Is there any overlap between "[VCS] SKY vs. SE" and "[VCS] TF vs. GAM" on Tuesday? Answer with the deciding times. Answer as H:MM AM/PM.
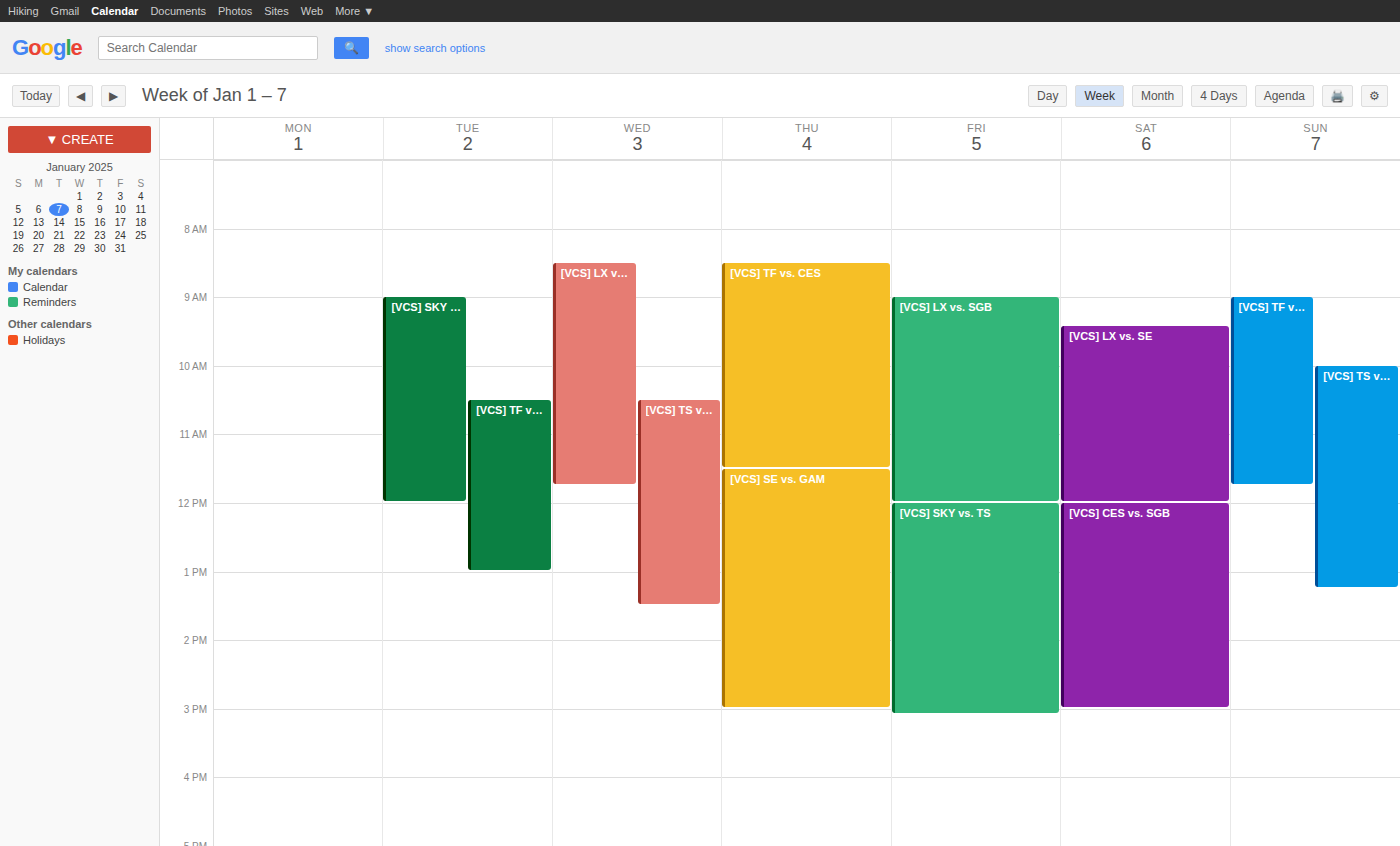
"[VCS] TF vs. GAM" starts at 10:30 AM, before "[VCS] SKY vs. SE" ends at 12:00 PM -- they overlap.